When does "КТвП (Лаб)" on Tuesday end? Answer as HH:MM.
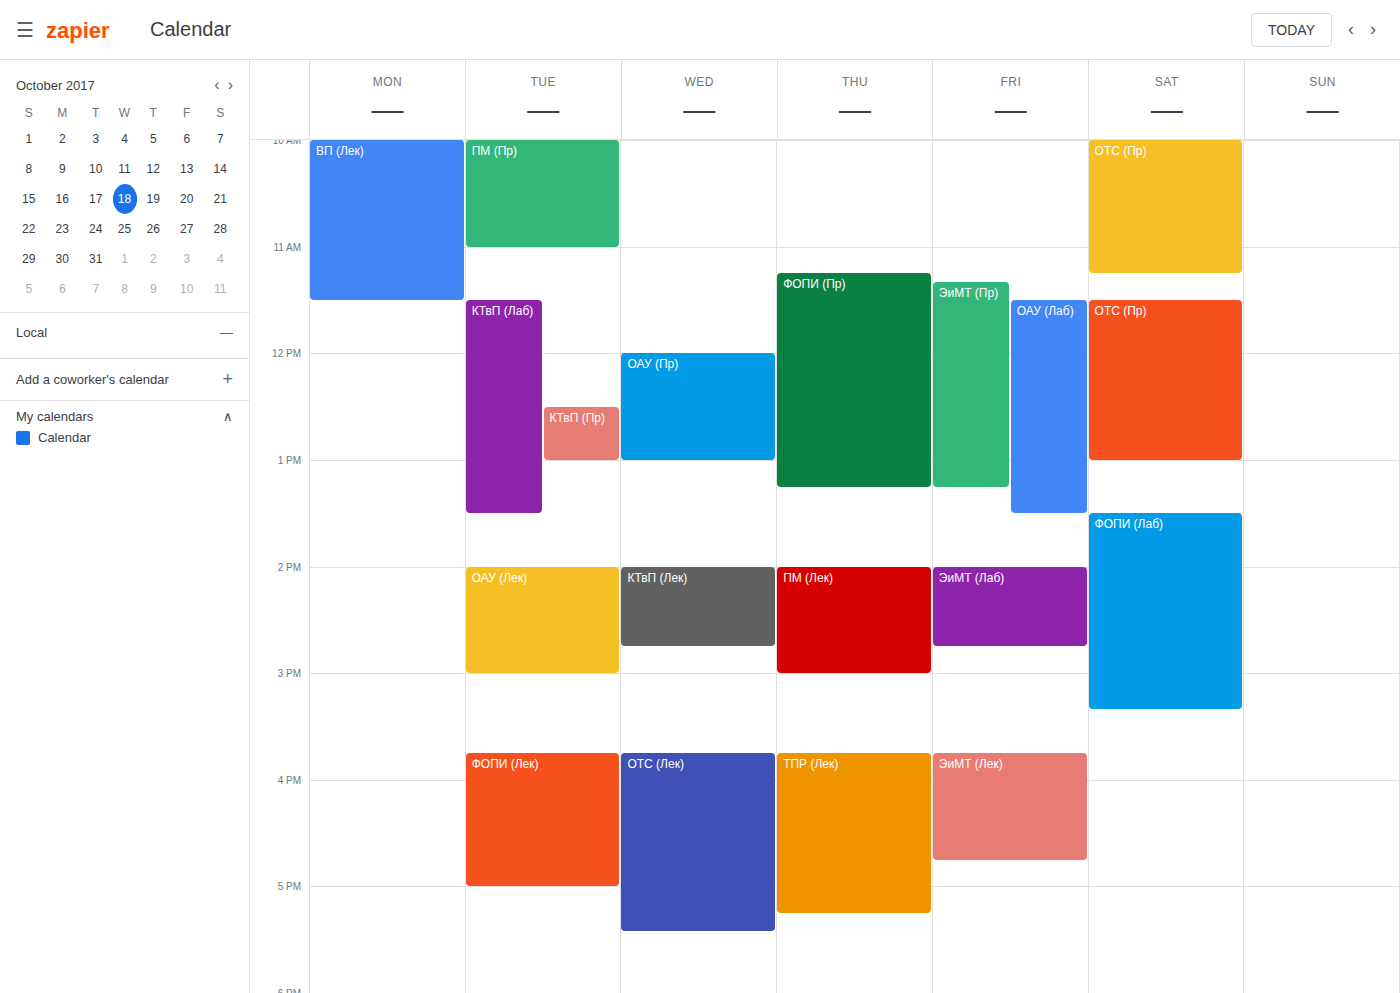
13:30